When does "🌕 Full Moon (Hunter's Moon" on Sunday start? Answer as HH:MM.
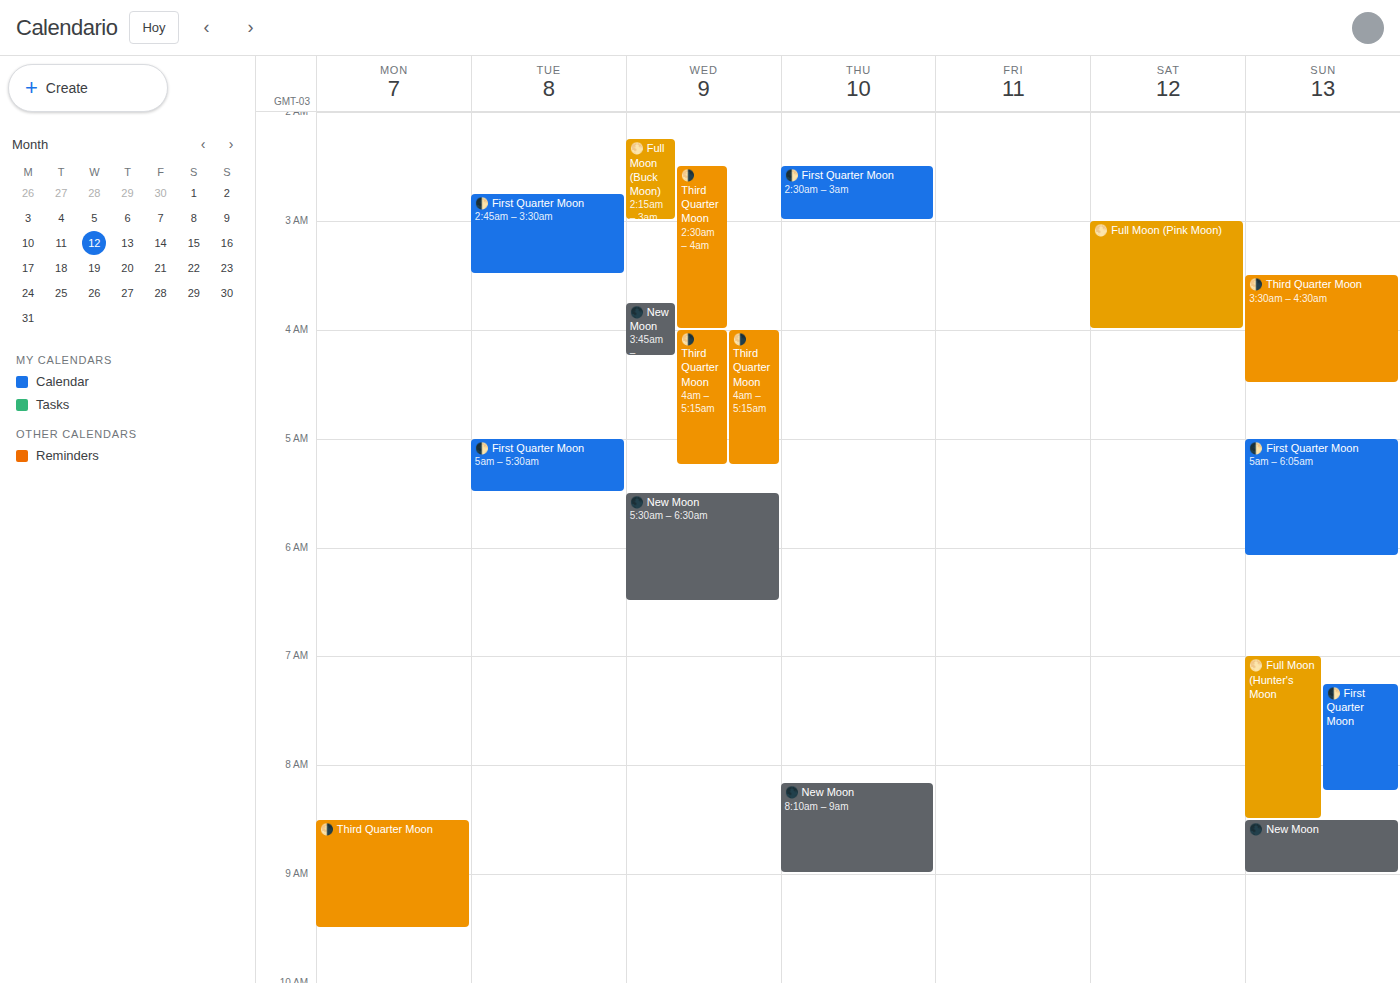
07:00